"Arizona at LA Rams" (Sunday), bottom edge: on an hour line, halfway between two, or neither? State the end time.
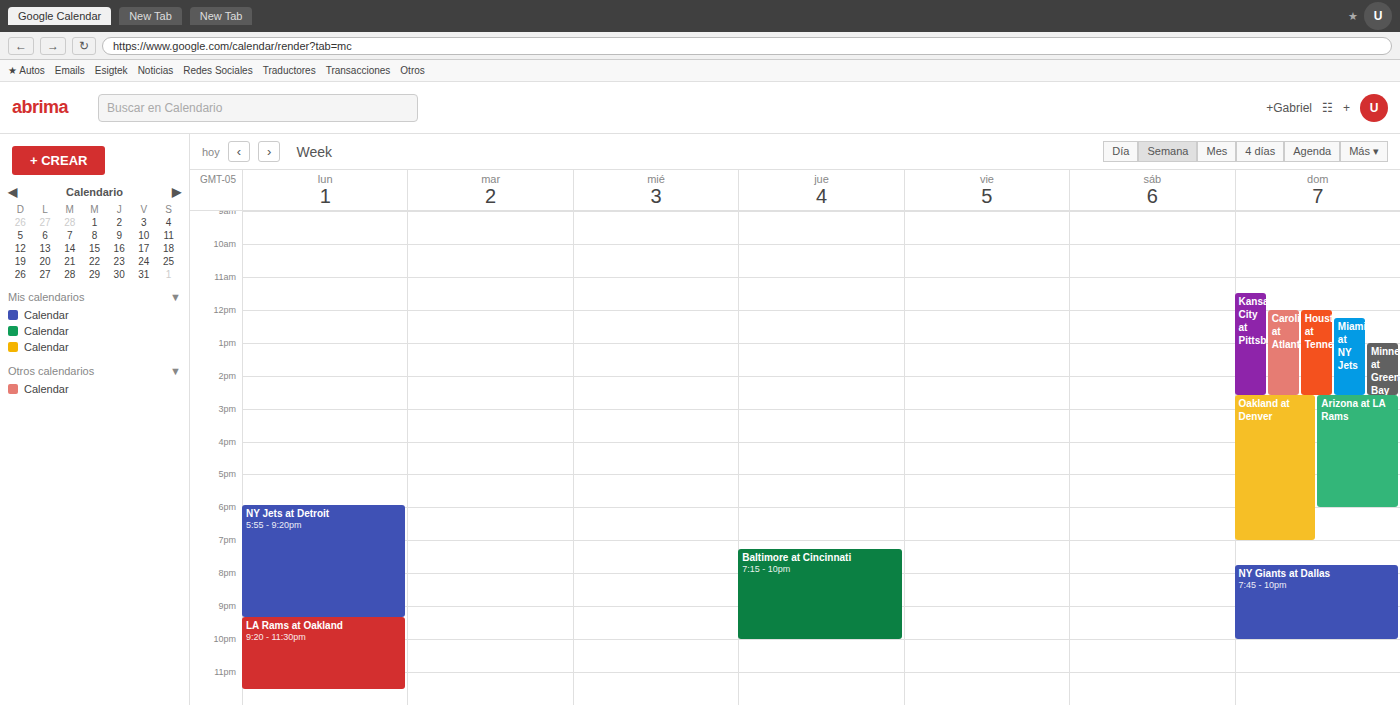
6:00 PM -- exactly on the 6 PM line.